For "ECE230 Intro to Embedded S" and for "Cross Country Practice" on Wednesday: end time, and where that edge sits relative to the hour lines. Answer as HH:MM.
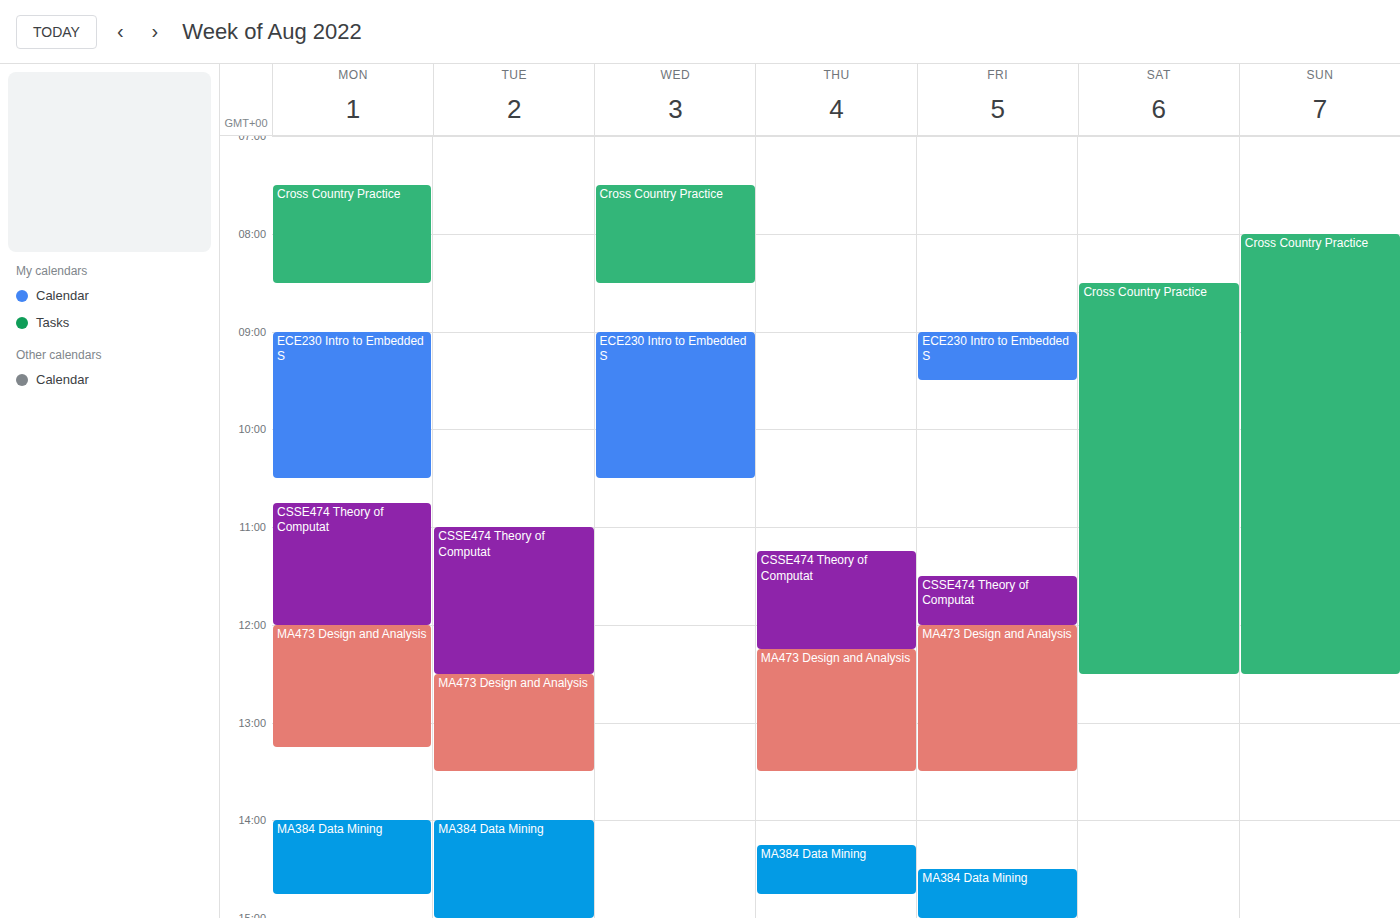
"ECE230 Intro to Embedded S": 10:30, halfway between the 10:00 and 11:00 lines. "Cross Country Practice": 08:30, halfway between the 08:00 and 09:00 lines.